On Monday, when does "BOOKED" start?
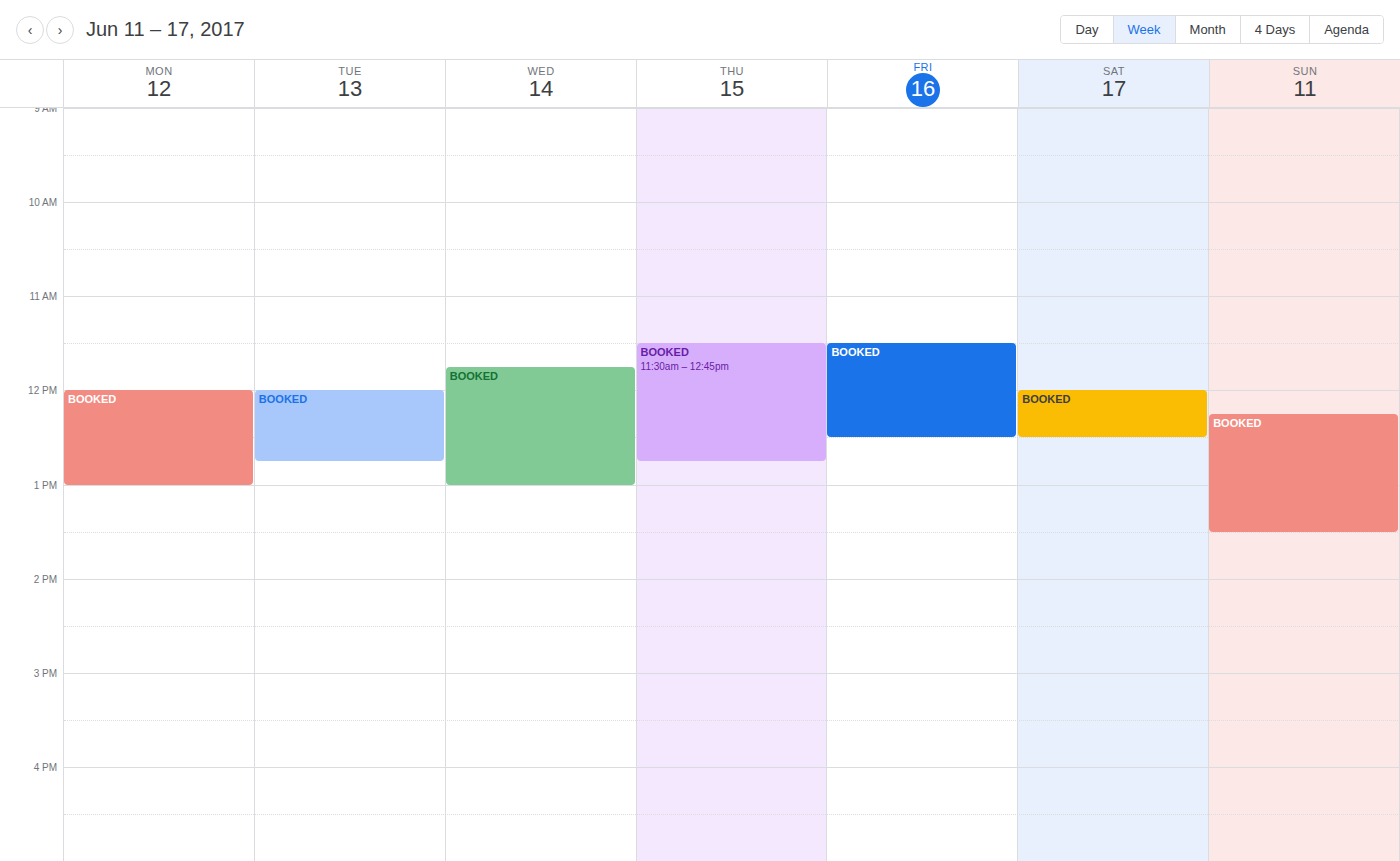
12:00 PM